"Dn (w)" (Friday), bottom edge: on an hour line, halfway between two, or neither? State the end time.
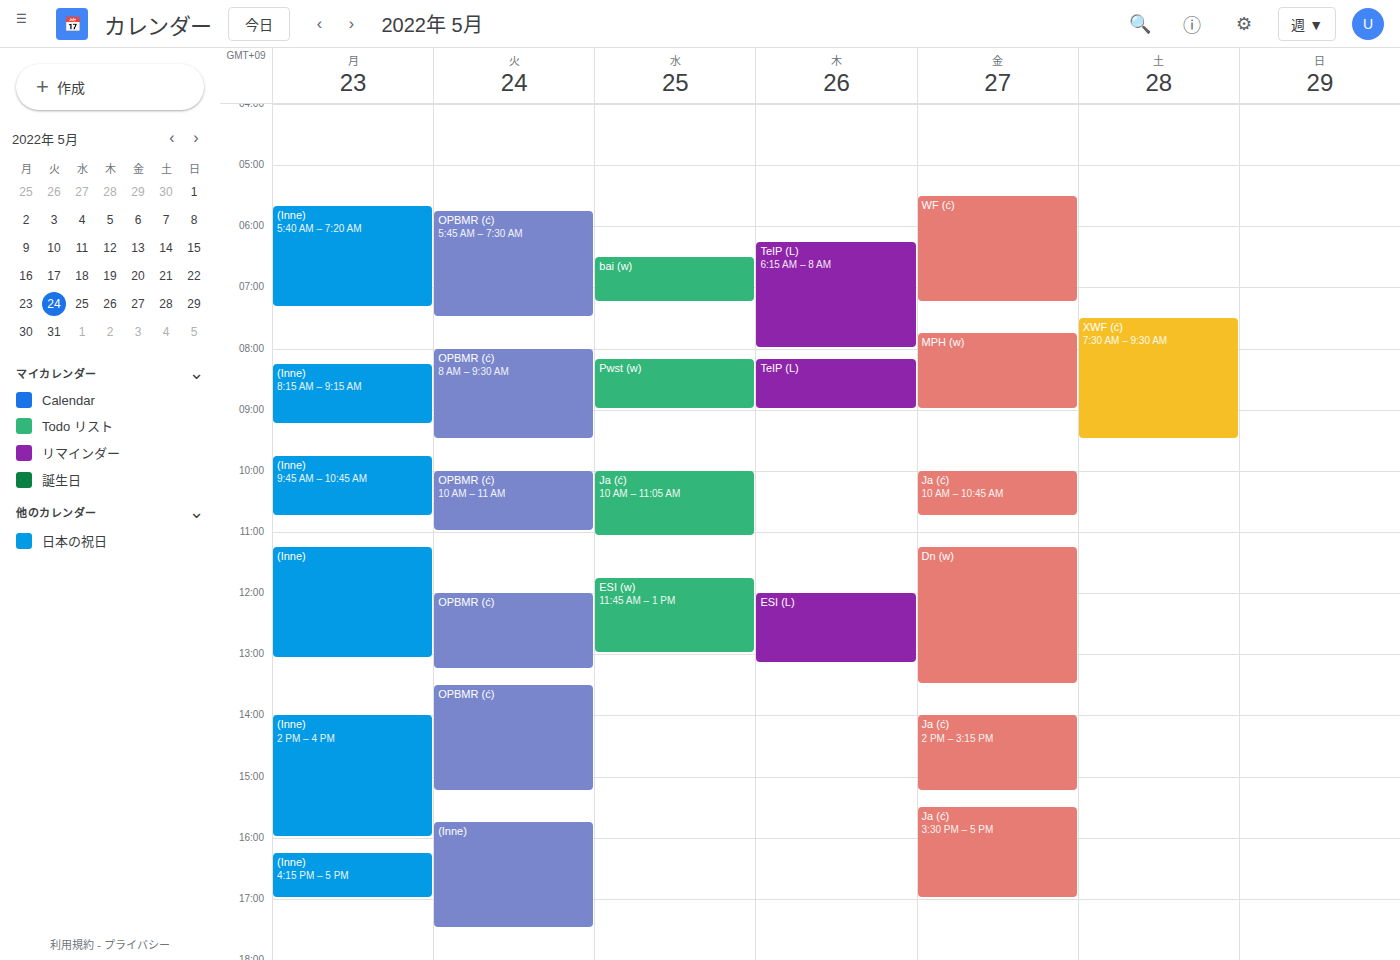
1:30 PM -- halfway between the 1 PM and 2 PM lines.